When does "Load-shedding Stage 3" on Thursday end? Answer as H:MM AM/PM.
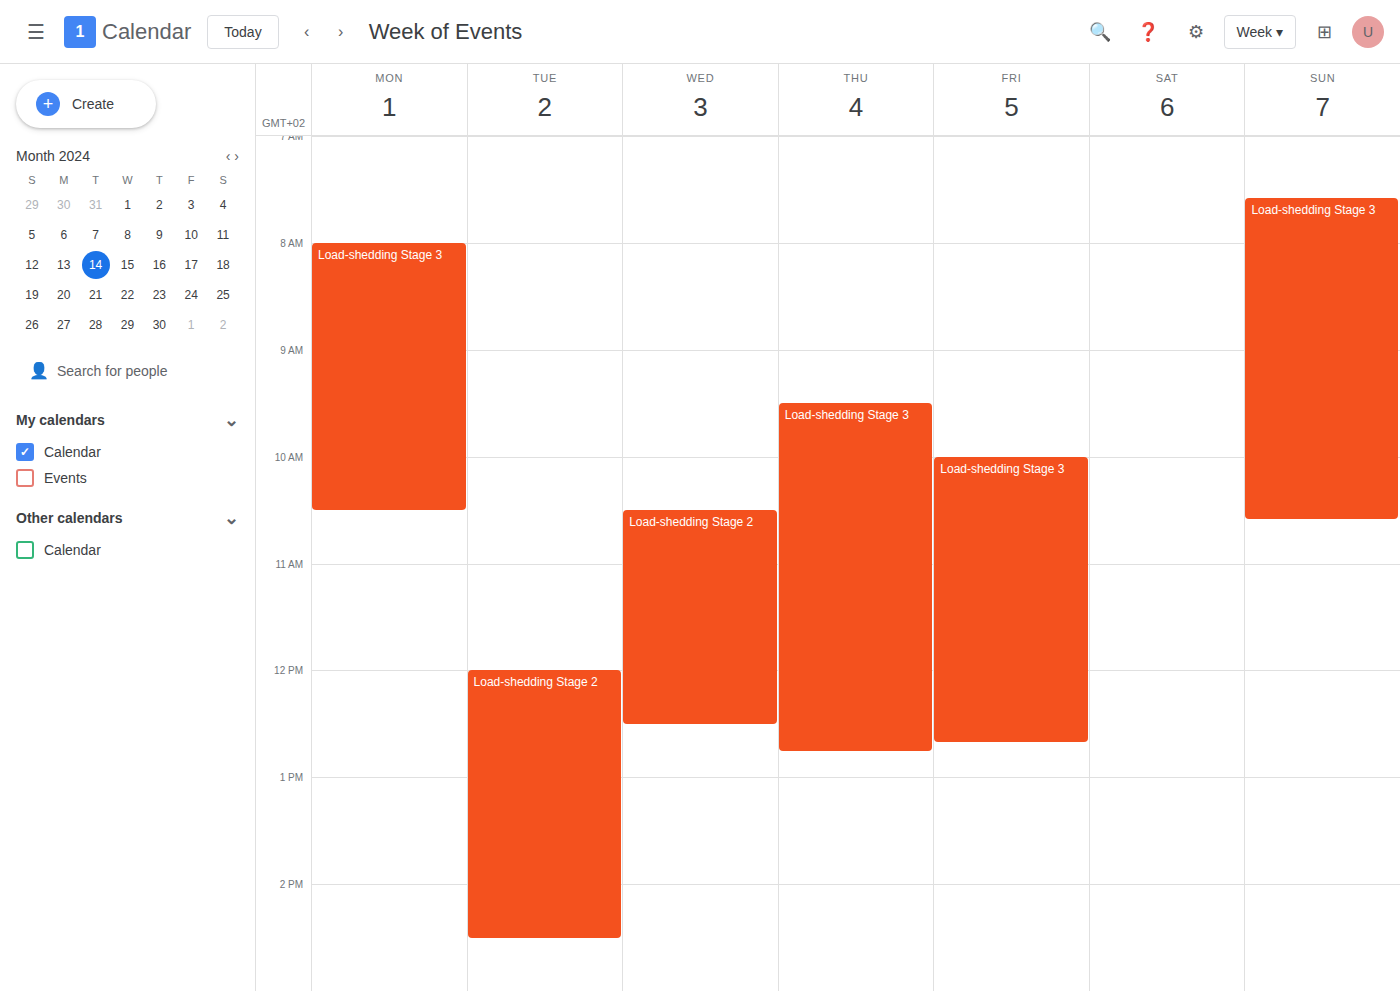
12:45 PM